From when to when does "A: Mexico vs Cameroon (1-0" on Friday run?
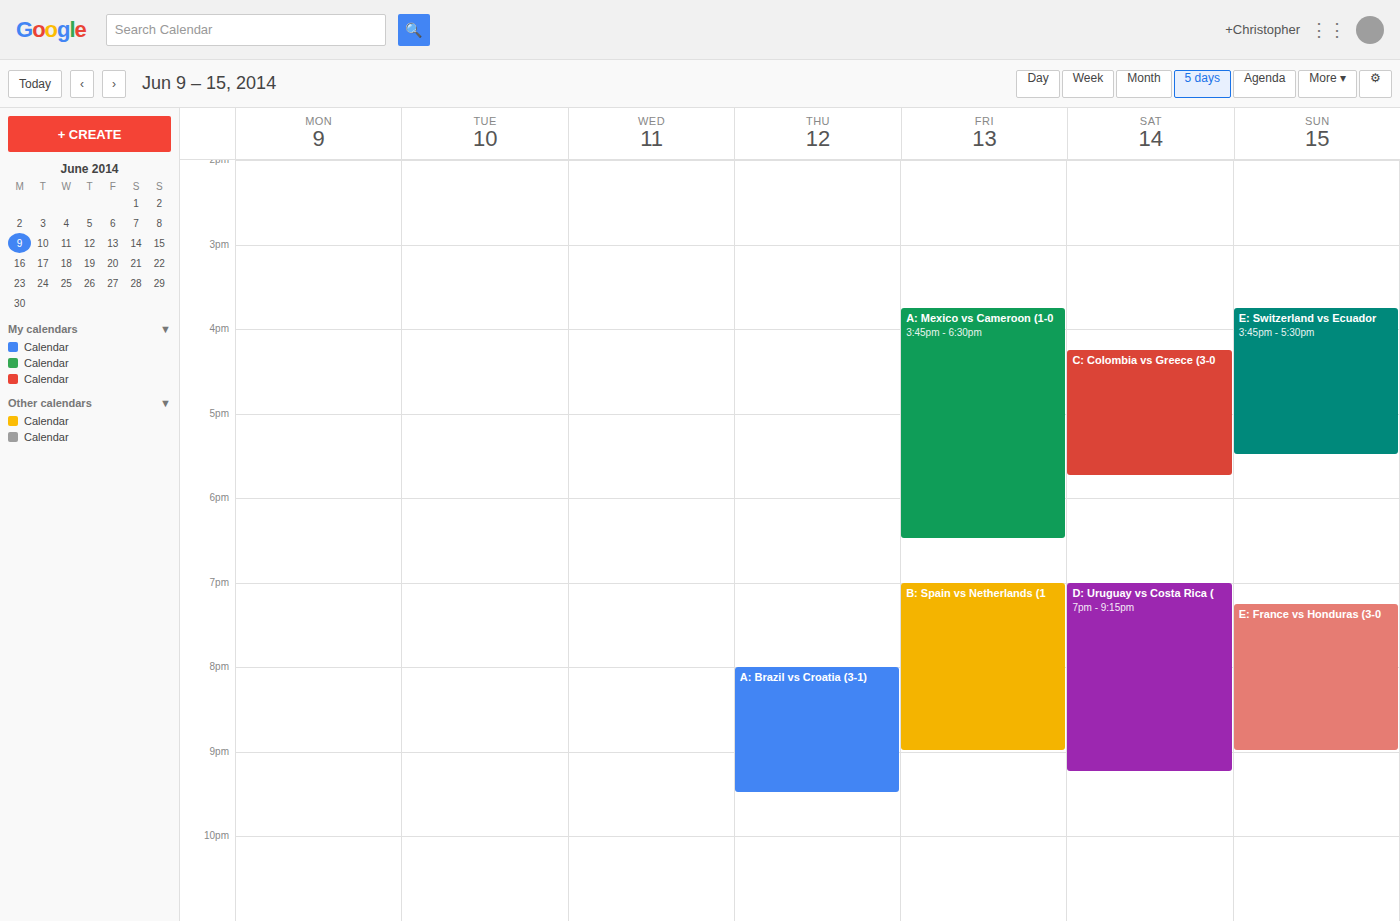
15:45 to 18:30